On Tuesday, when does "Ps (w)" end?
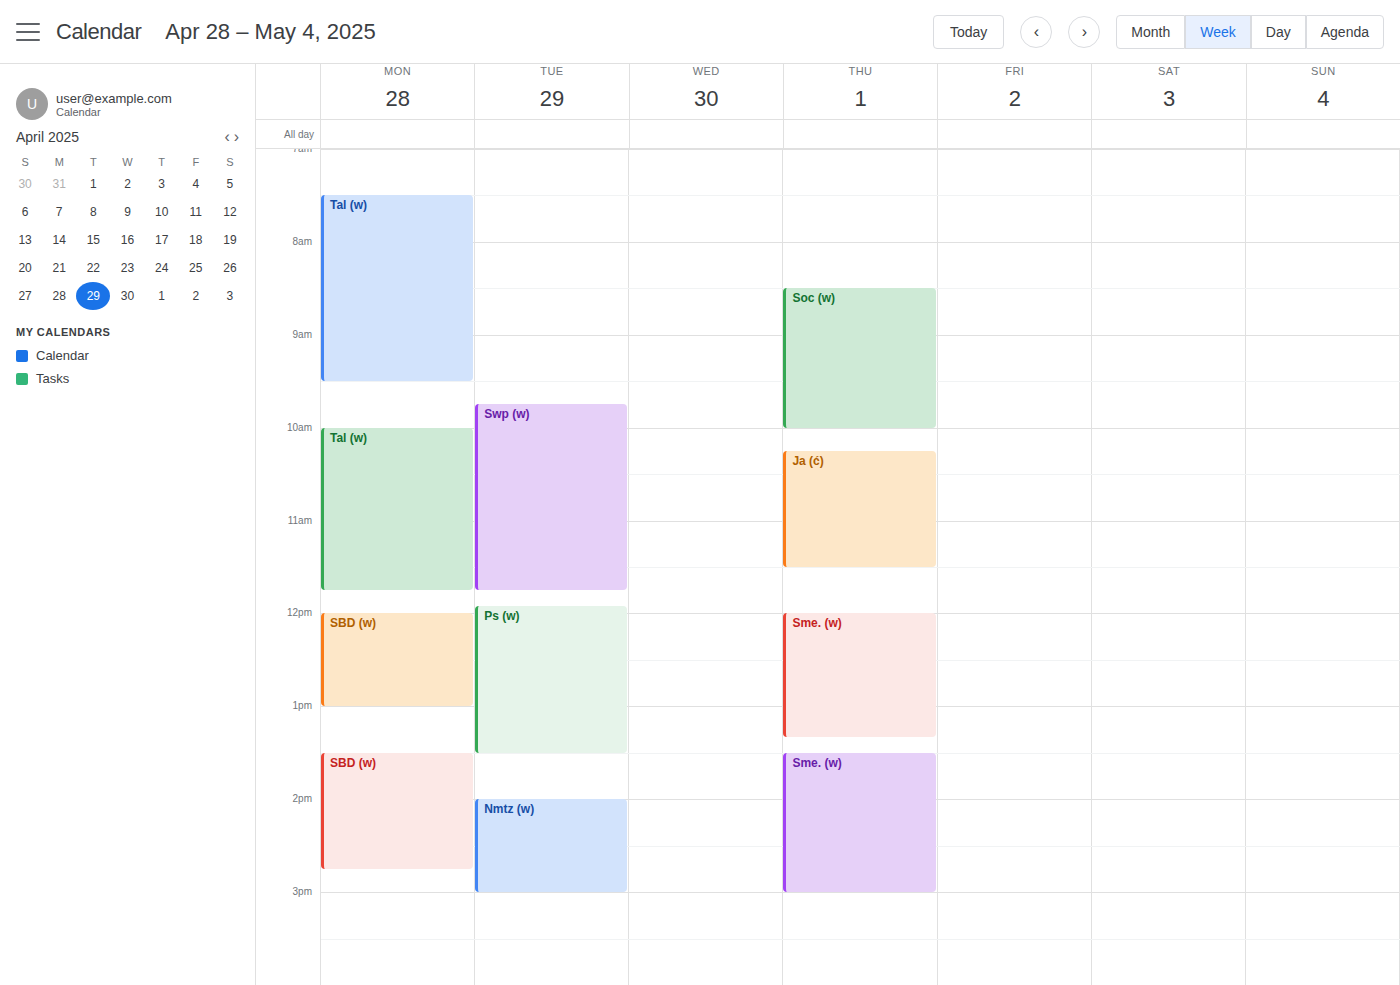
1:30 PM